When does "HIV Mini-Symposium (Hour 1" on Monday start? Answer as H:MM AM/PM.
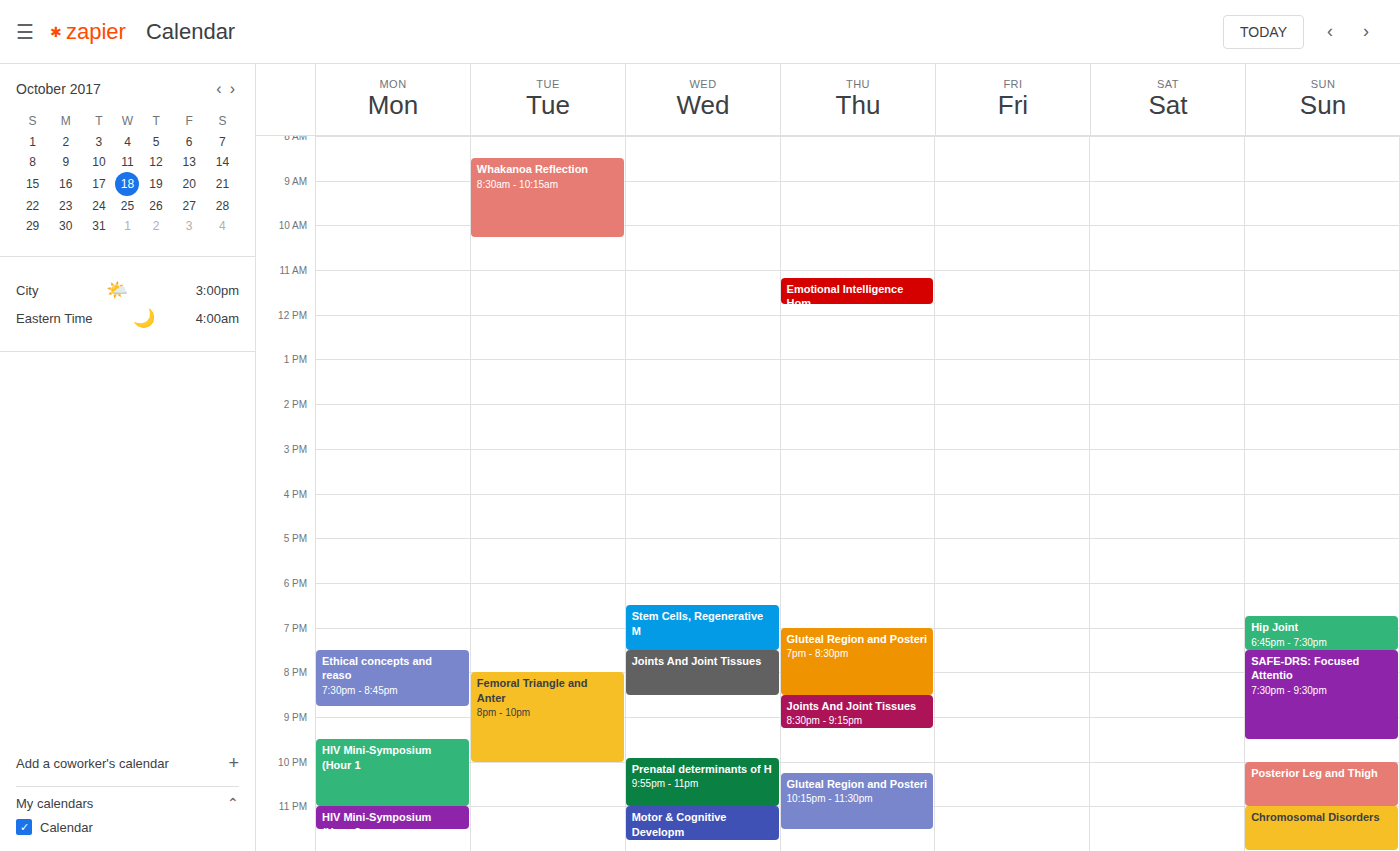
9:30 PM